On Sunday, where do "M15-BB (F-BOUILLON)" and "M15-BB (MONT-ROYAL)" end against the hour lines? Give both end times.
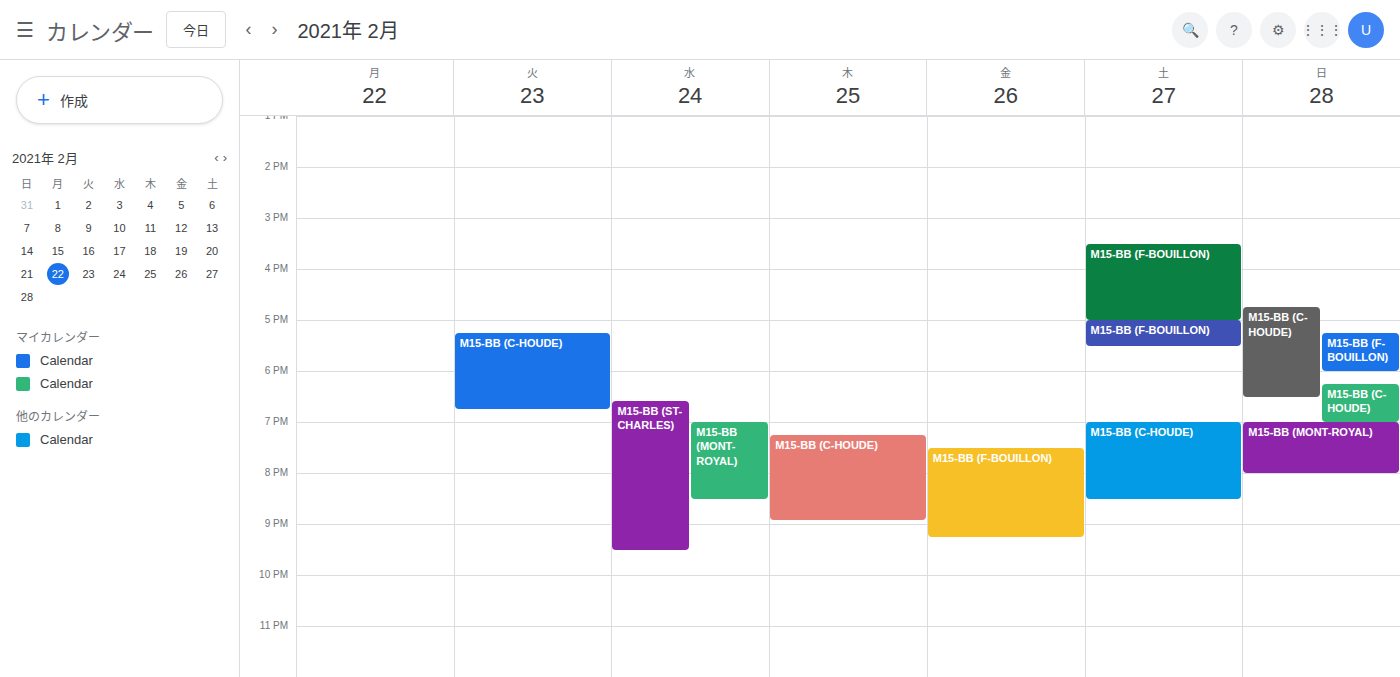
"M15-BB (F-BOUILLON)": 18:00, exactly on the 18:00 line. "M15-BB (MONT-ROYAL)": 20:00, exactly on the 20:00 line.